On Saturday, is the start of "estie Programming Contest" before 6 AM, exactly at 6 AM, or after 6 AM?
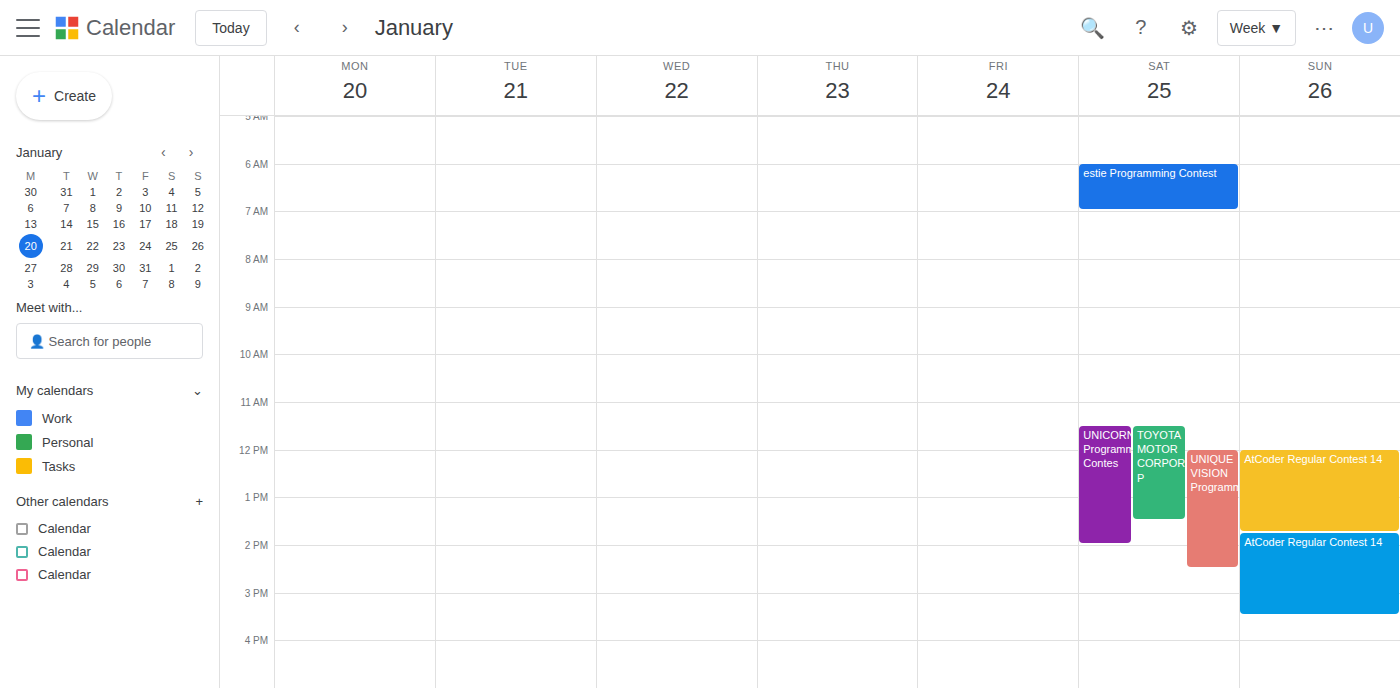
6:00 AM -- exactly at 6 AM, on the 6 AM line.